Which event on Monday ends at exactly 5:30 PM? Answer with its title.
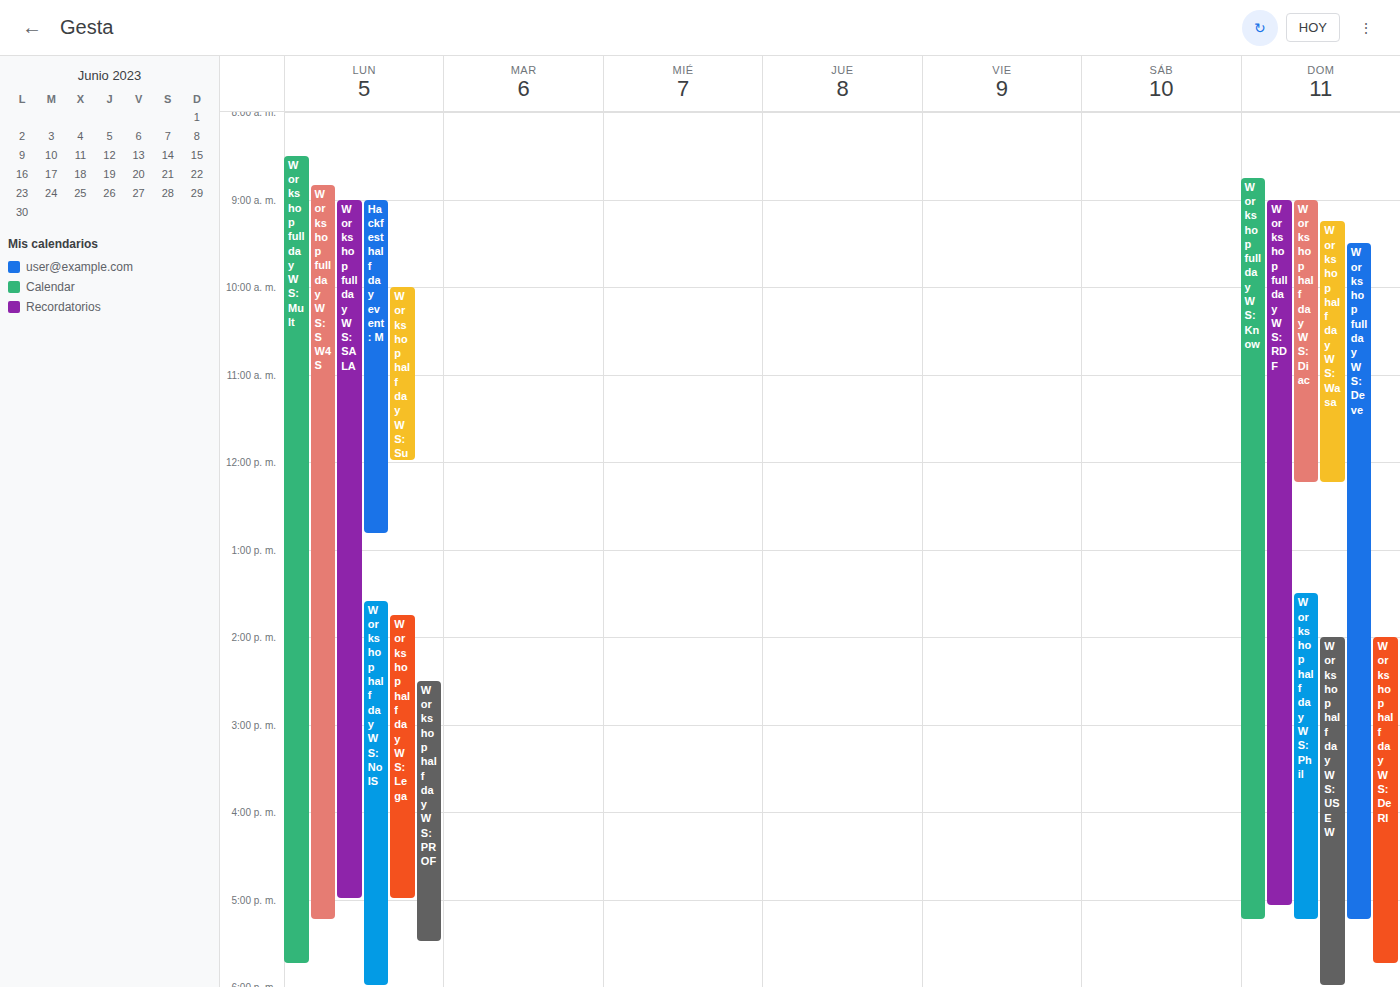
"Workshop half day WS: PROF"